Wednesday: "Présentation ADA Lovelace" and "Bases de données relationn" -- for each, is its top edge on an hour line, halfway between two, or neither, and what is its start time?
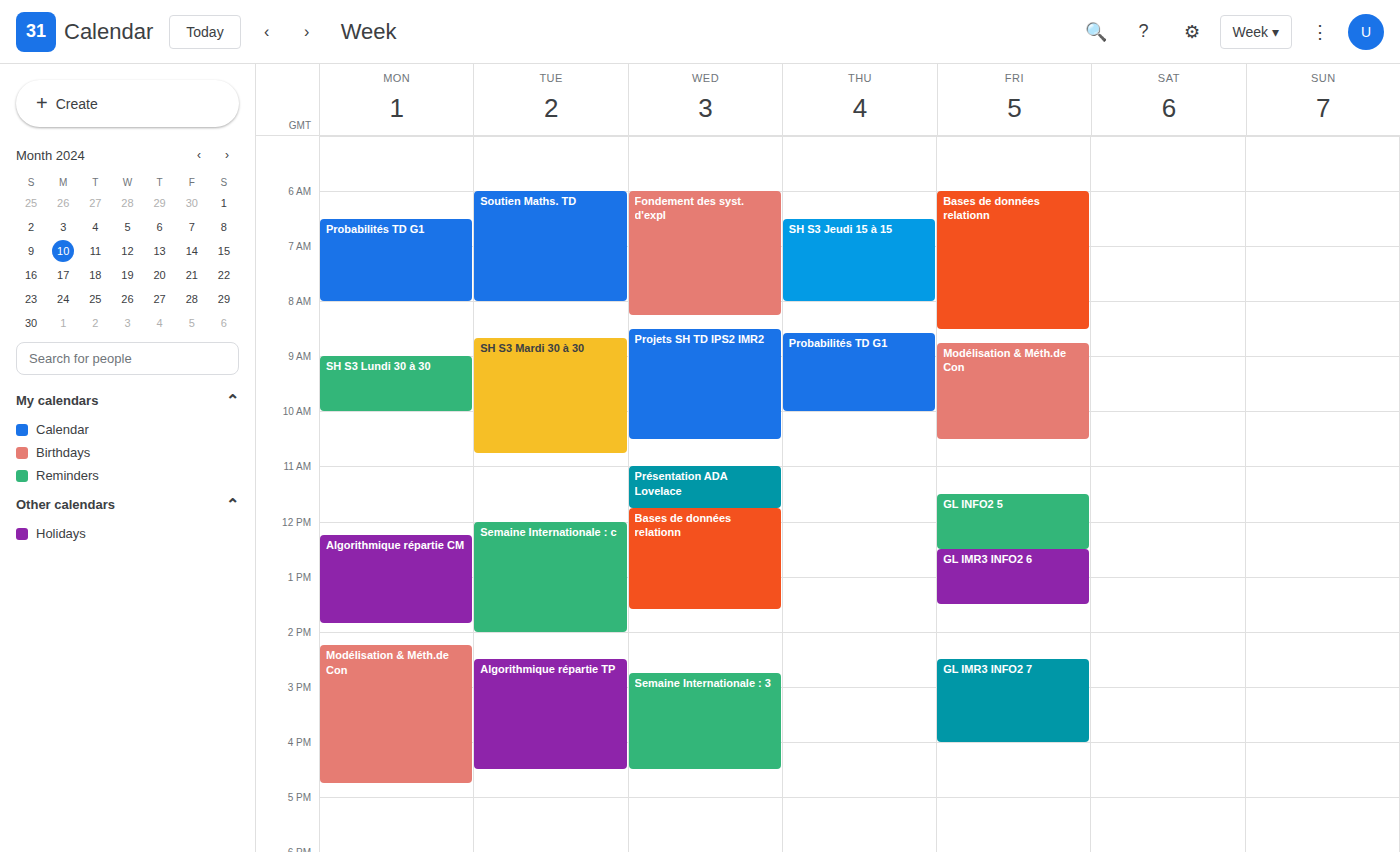
"Présentation ADA Lovelace": 11:00 AM, exactly on the 11 AM line. "Bases de données relationn": 11:45 AM, neither: three quarters of the way from the 11 AM line to the 12 PM line.